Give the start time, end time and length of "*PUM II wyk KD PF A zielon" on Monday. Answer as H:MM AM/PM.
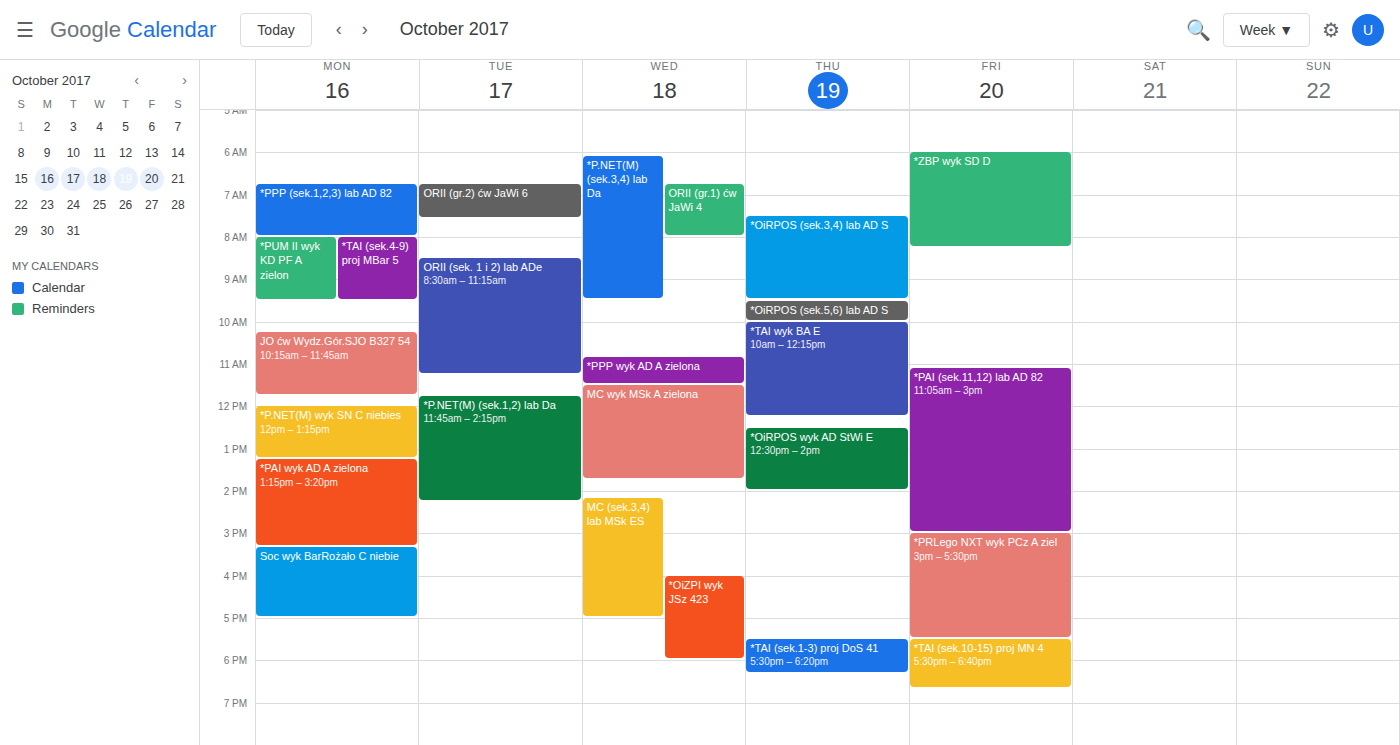
8:00 AM to 9:30 AM, 1 hour 30 minutes